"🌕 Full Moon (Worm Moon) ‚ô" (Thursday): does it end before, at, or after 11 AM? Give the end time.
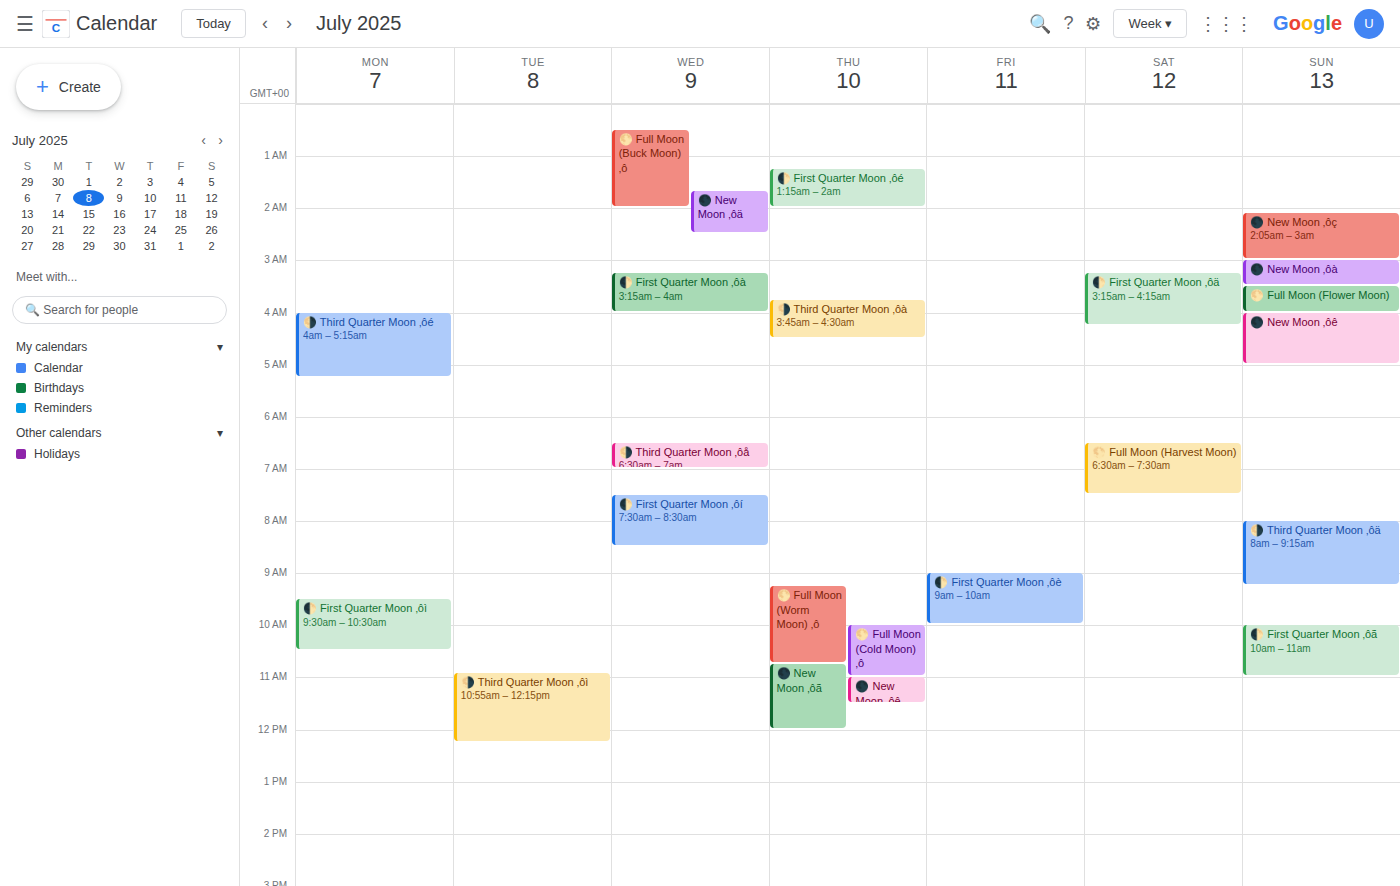
10:45 AM -- before 11 AM, 15 minutes above the 11 AM line.